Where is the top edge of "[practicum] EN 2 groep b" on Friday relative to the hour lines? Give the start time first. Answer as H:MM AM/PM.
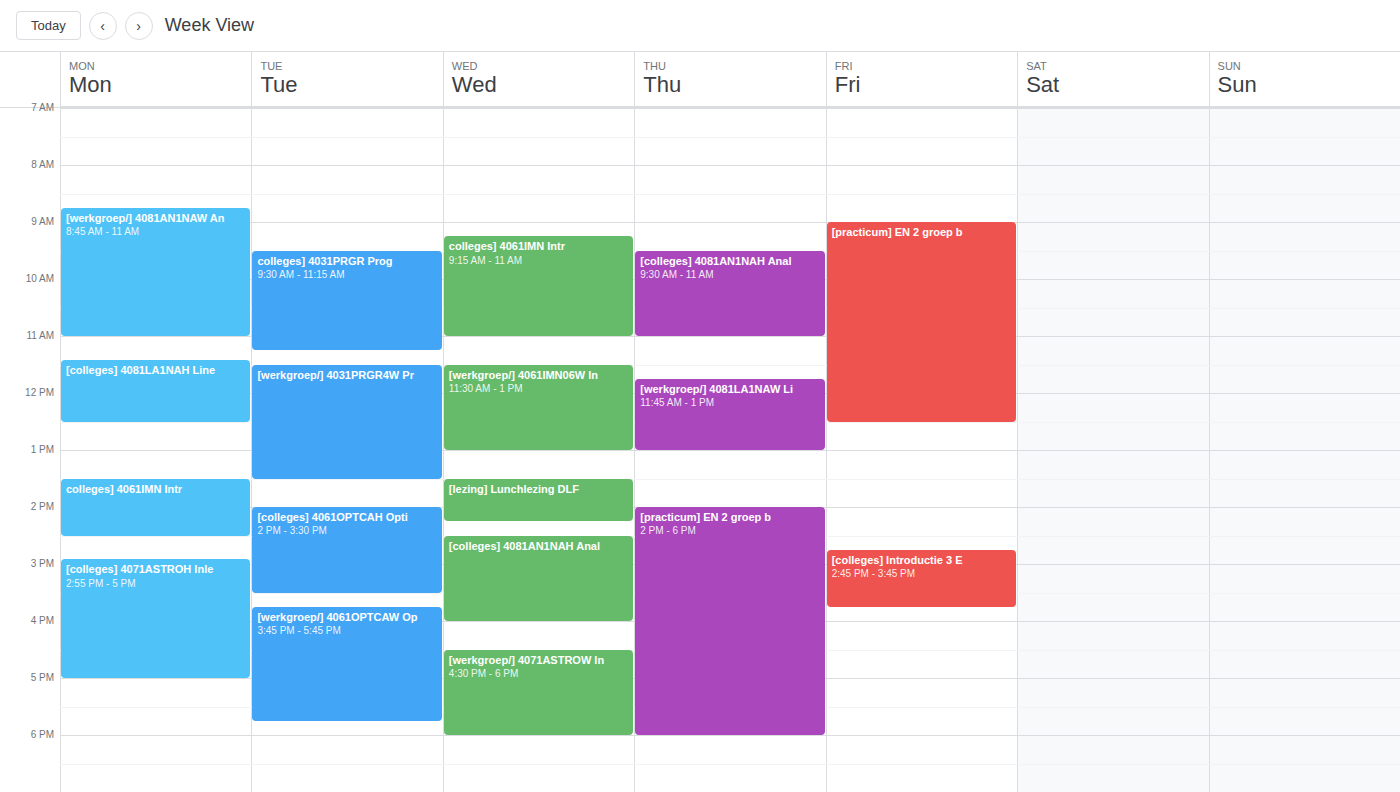
9:00 AM -- exactly on the 9 AM line.